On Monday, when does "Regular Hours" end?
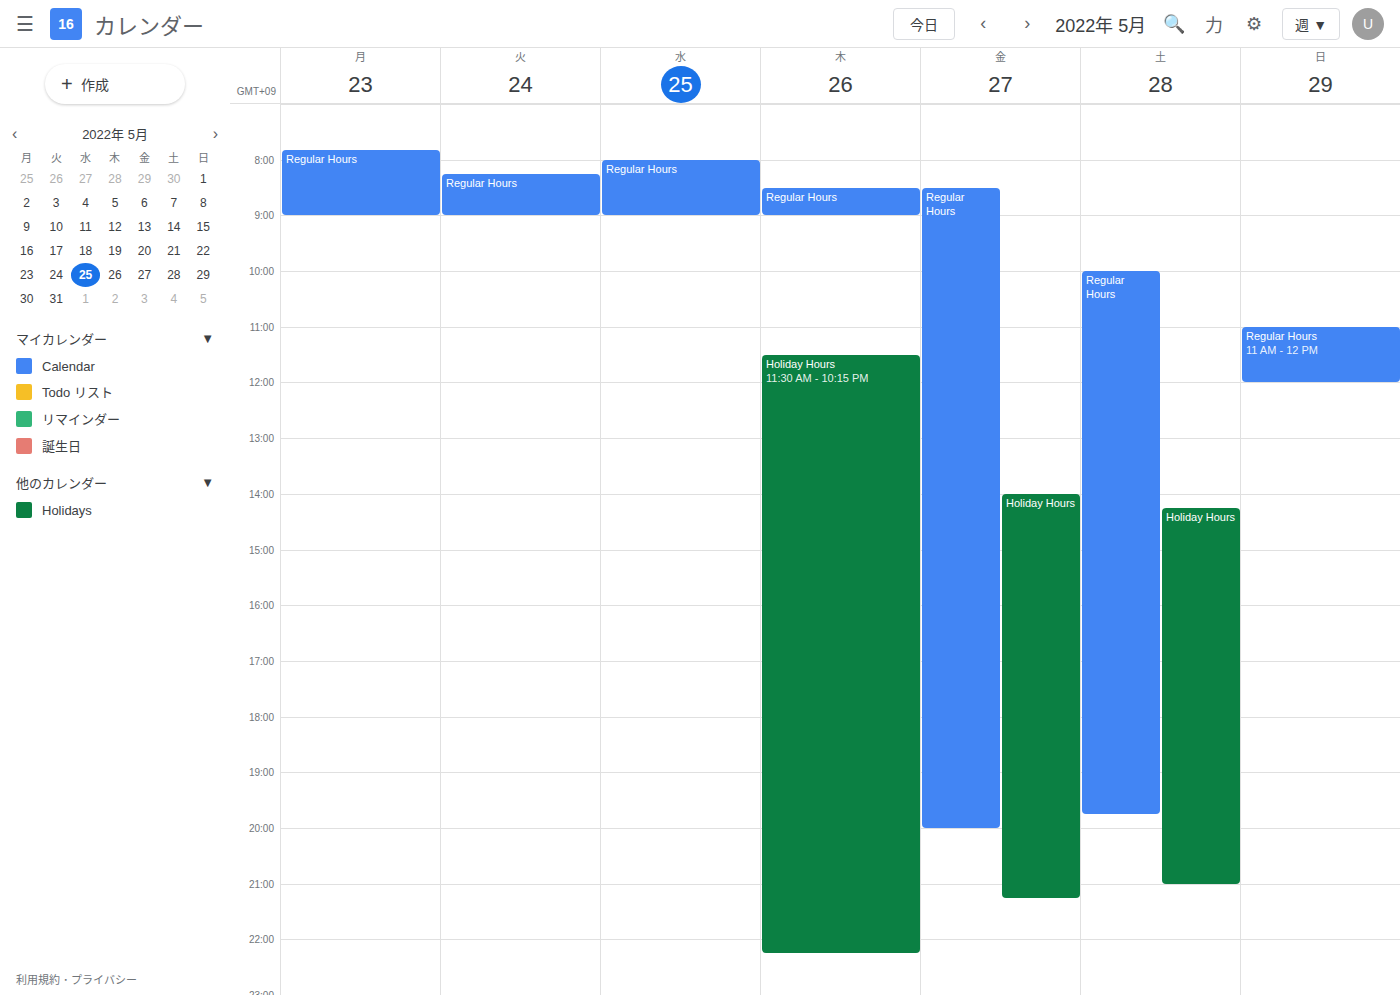
9:00 AM